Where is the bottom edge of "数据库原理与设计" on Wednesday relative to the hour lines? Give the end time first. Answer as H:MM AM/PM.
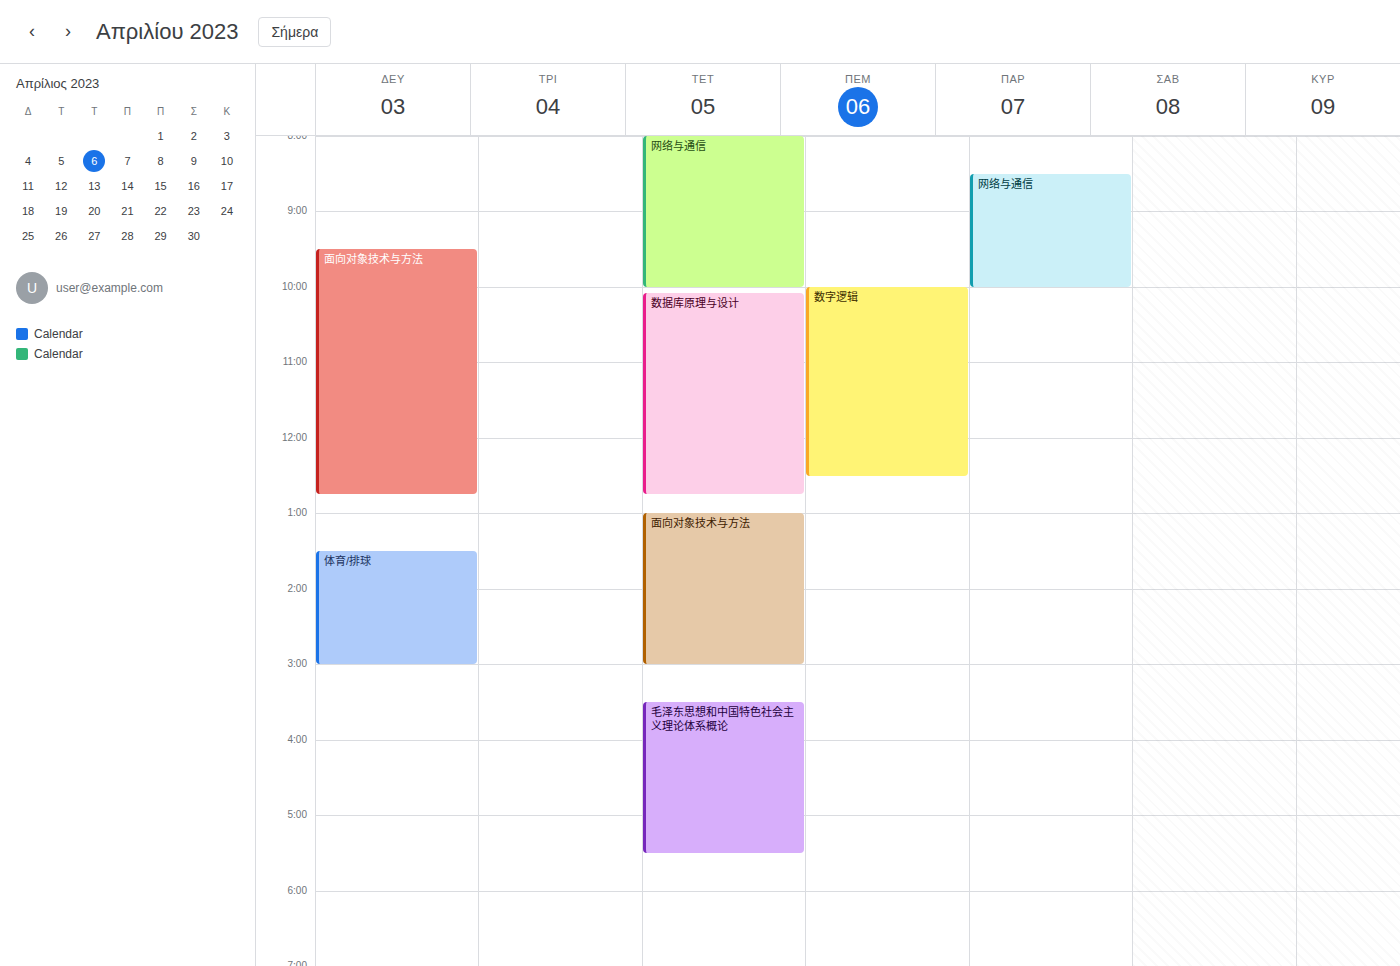
12:45 PM -- neither: three quarters of the way from the 12 PM line to the 1 PM line.